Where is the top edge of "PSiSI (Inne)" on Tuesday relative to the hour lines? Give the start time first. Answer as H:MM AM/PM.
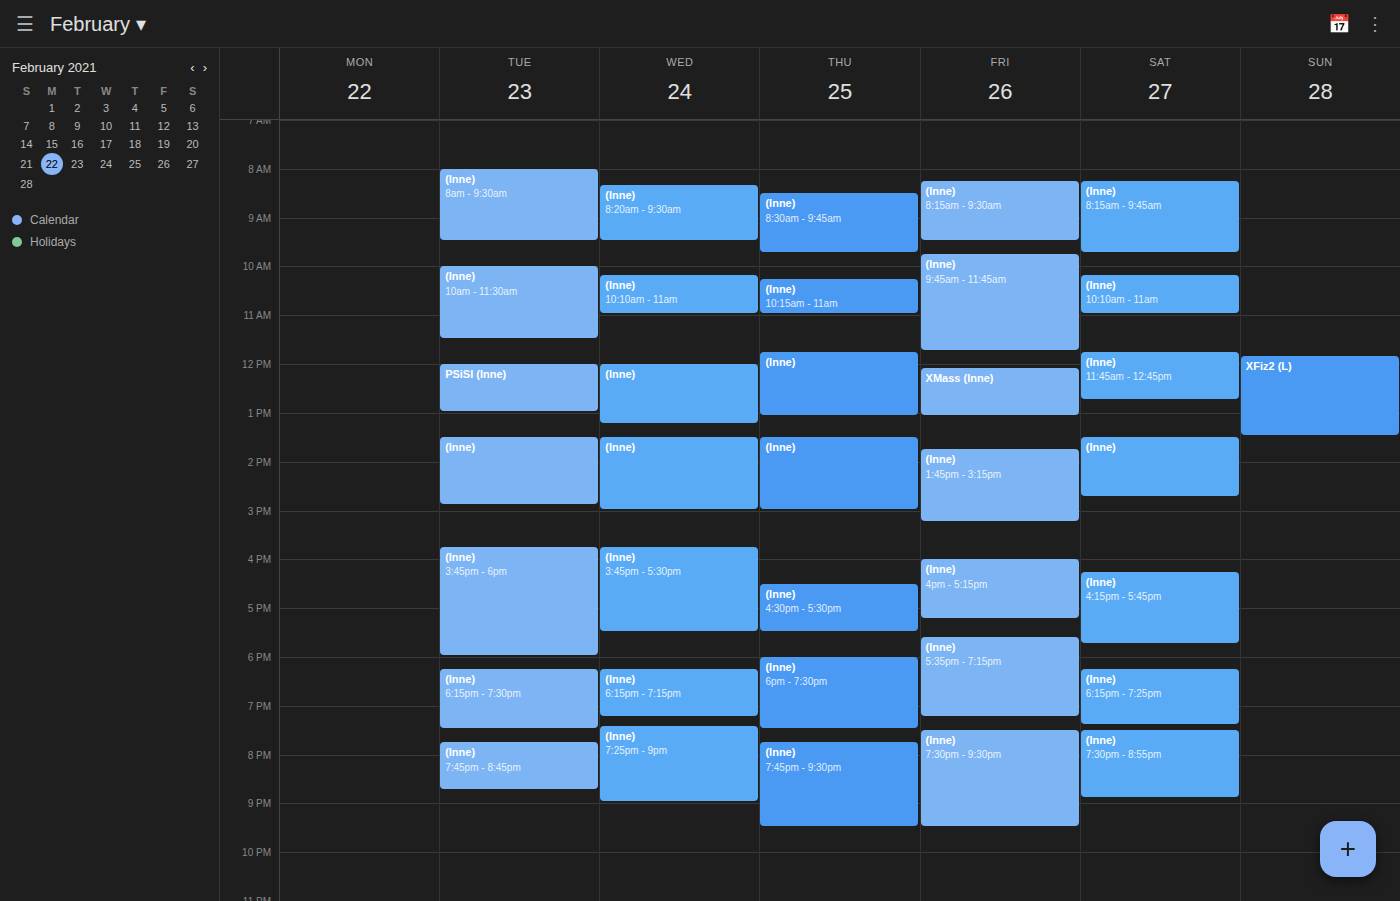
12:00 PM -- exactly on the 12 PM line.